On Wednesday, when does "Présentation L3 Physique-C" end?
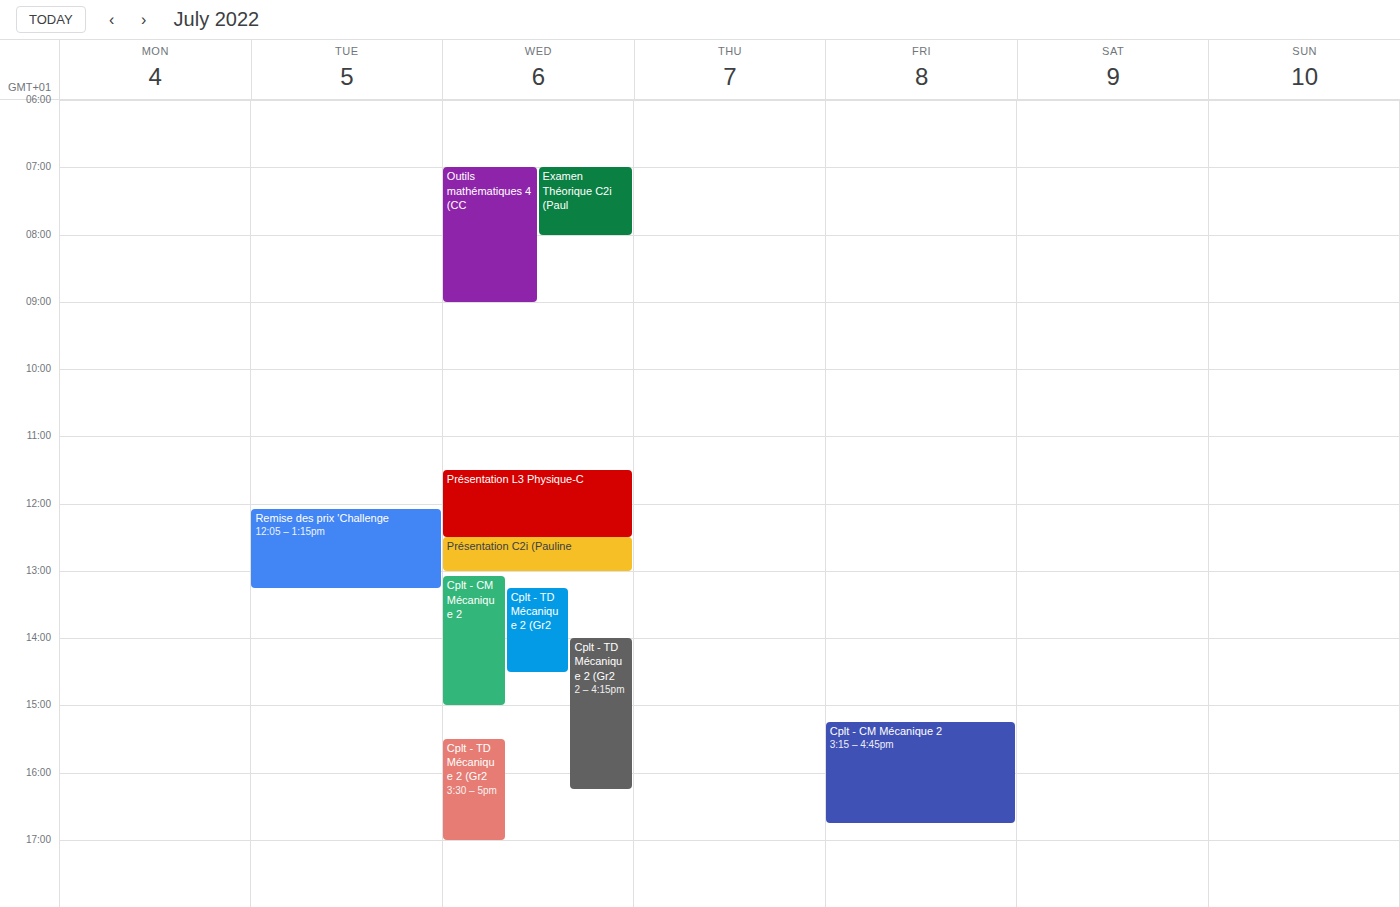
12:30